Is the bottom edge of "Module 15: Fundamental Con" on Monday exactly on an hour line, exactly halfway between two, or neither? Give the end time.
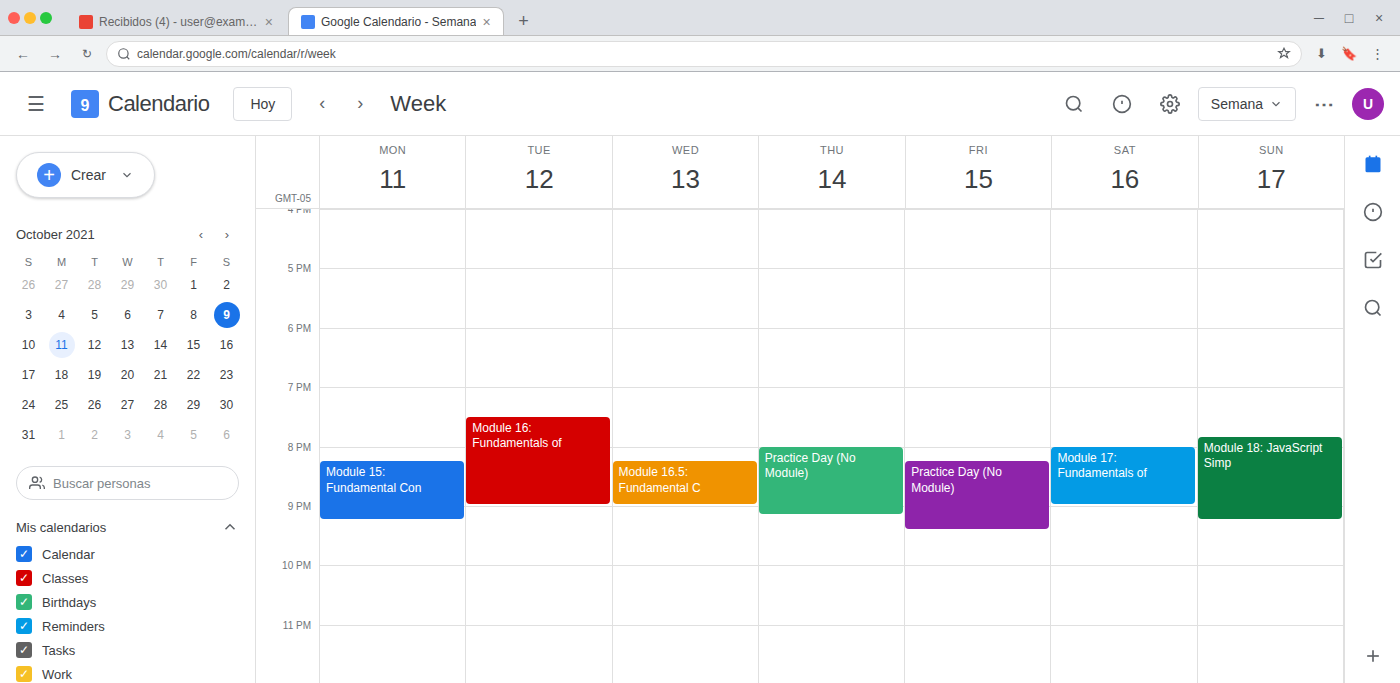
9:15 PM -- neither: a quarter of the way from the 9 PM line to the 10 PM line.